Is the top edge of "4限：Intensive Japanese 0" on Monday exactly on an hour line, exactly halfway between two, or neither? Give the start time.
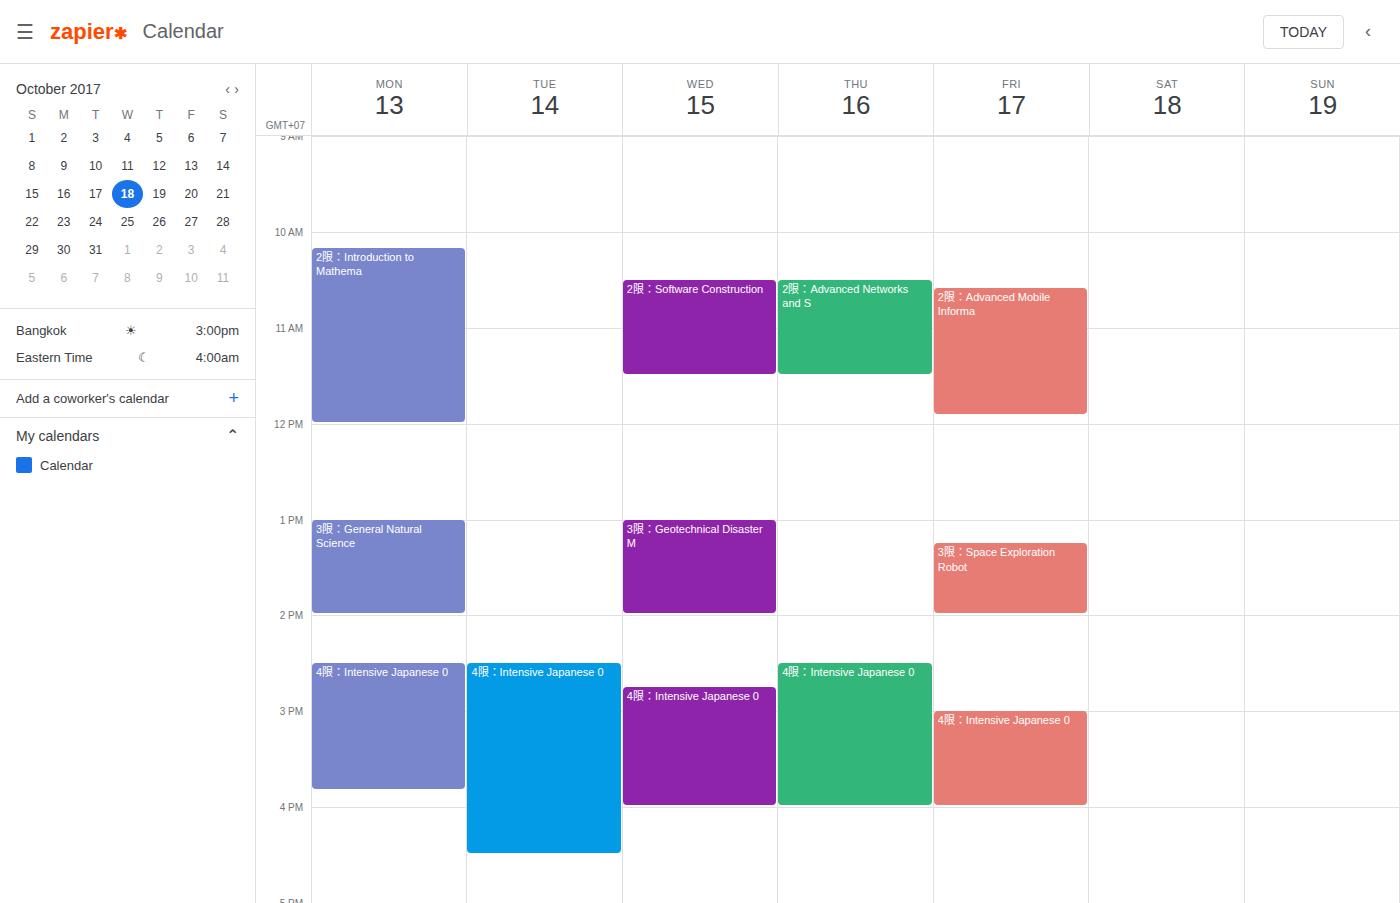
2:30 PM -- halfway between the 2 PM and 3 PM lines.